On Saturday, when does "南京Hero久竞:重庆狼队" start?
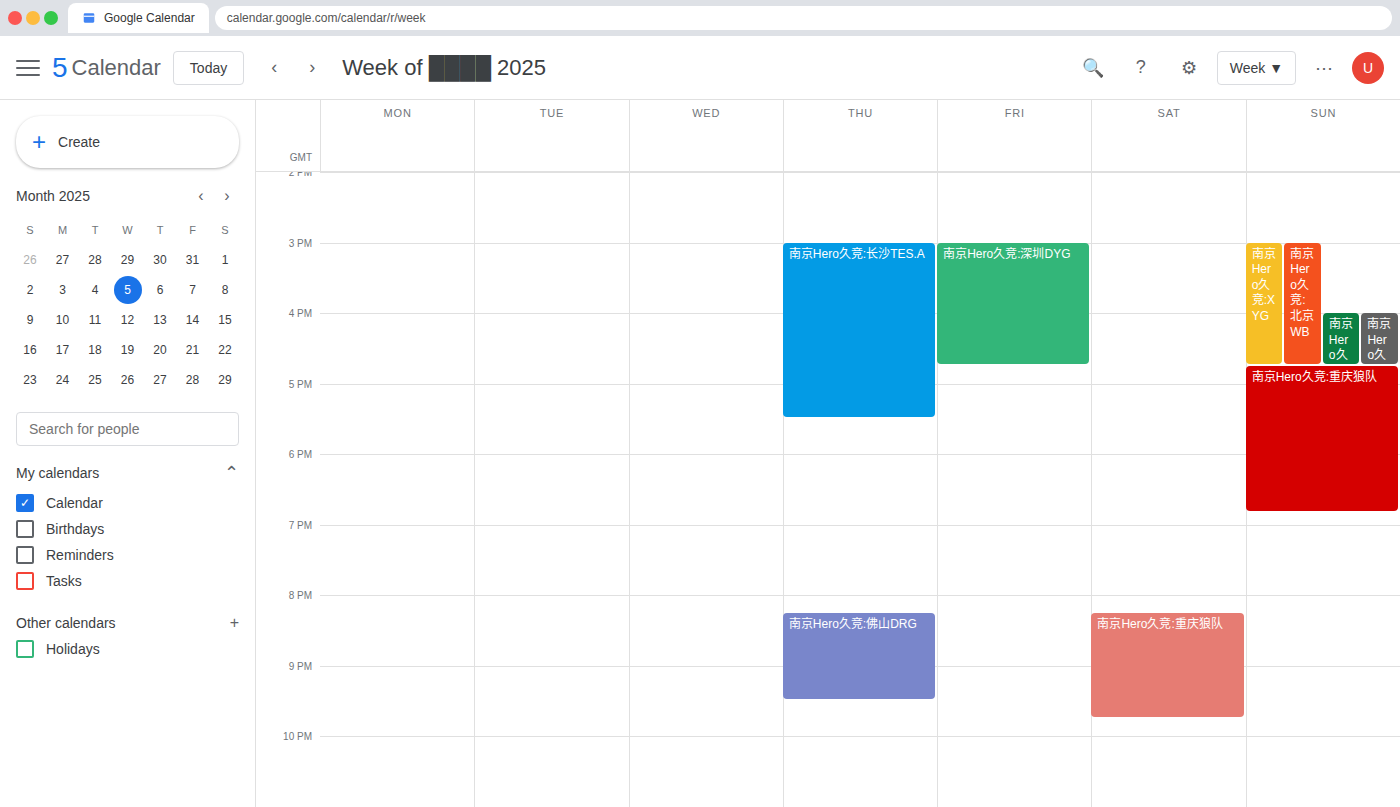
8:15 PM